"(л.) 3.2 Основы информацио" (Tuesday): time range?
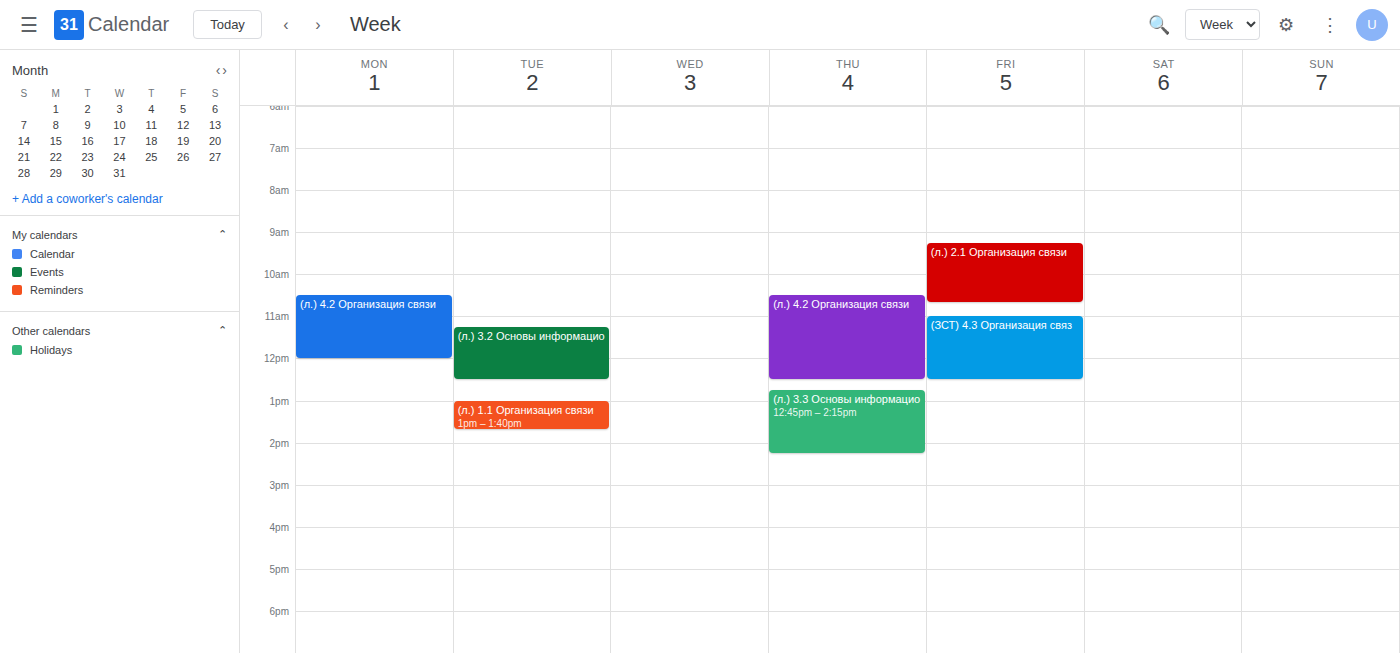
11:15 AM to 12:30 PM